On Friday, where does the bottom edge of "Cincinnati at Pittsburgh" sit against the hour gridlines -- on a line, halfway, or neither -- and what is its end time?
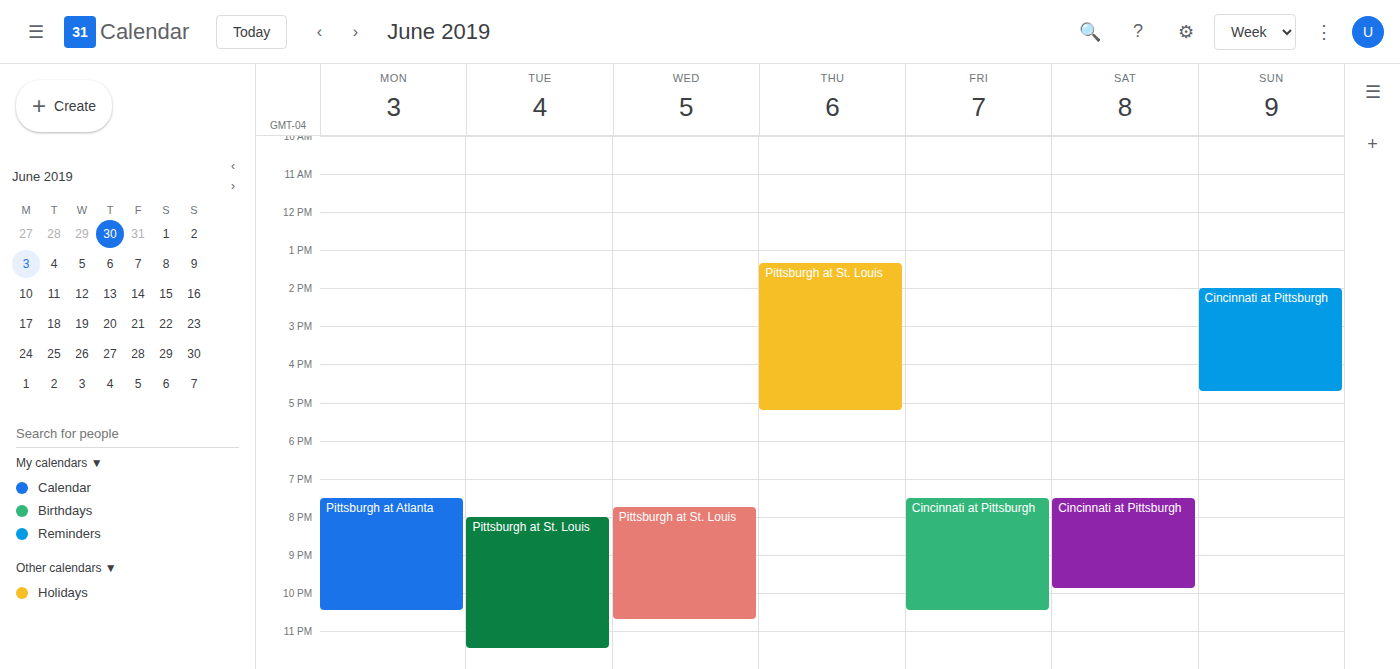
10:30 PM -- halfway between the 10 PM and 11 PM lines.